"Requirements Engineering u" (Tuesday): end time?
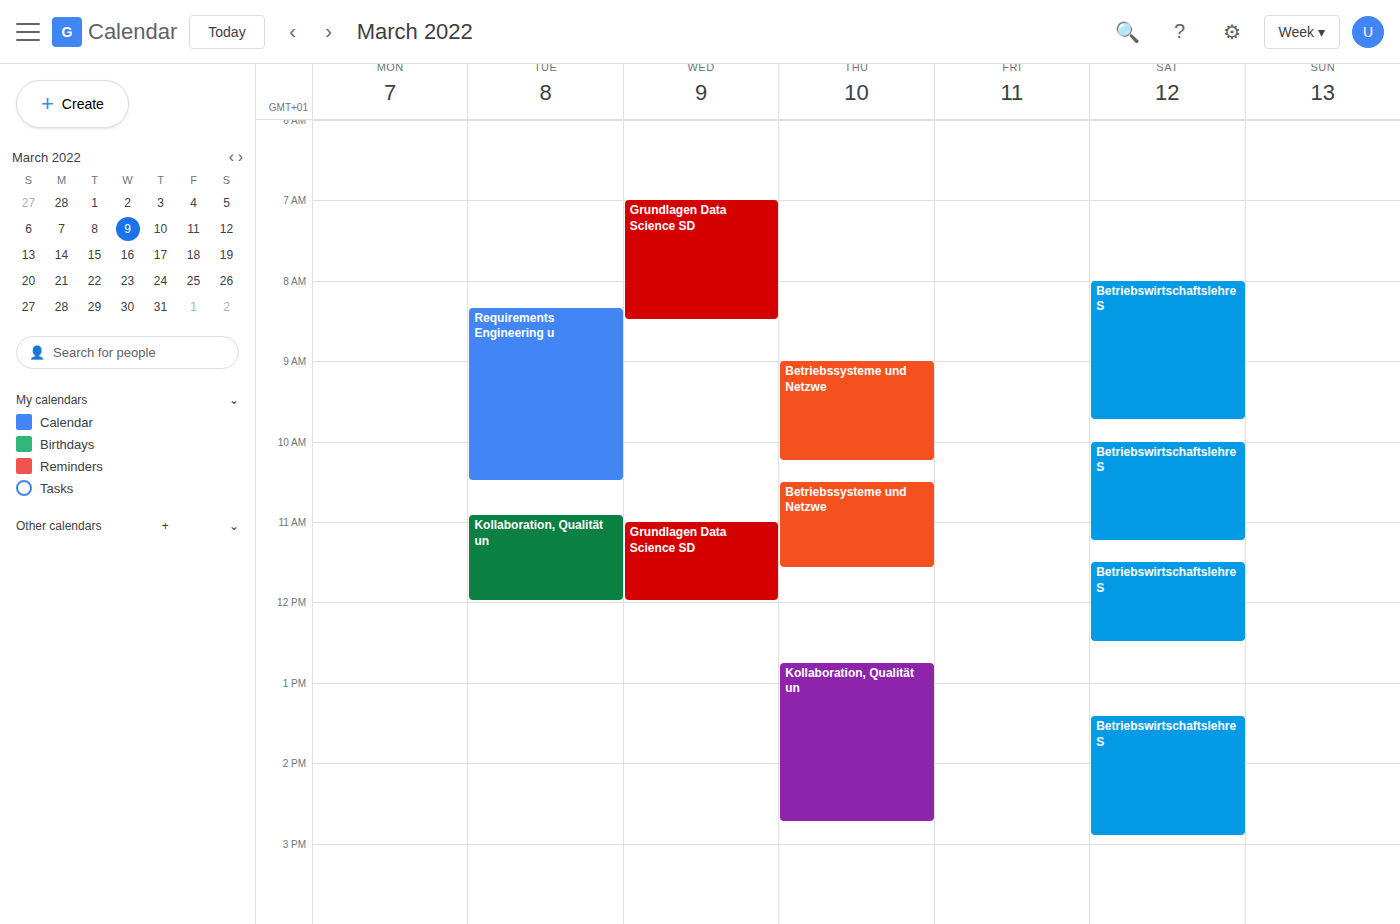
10:30 AM